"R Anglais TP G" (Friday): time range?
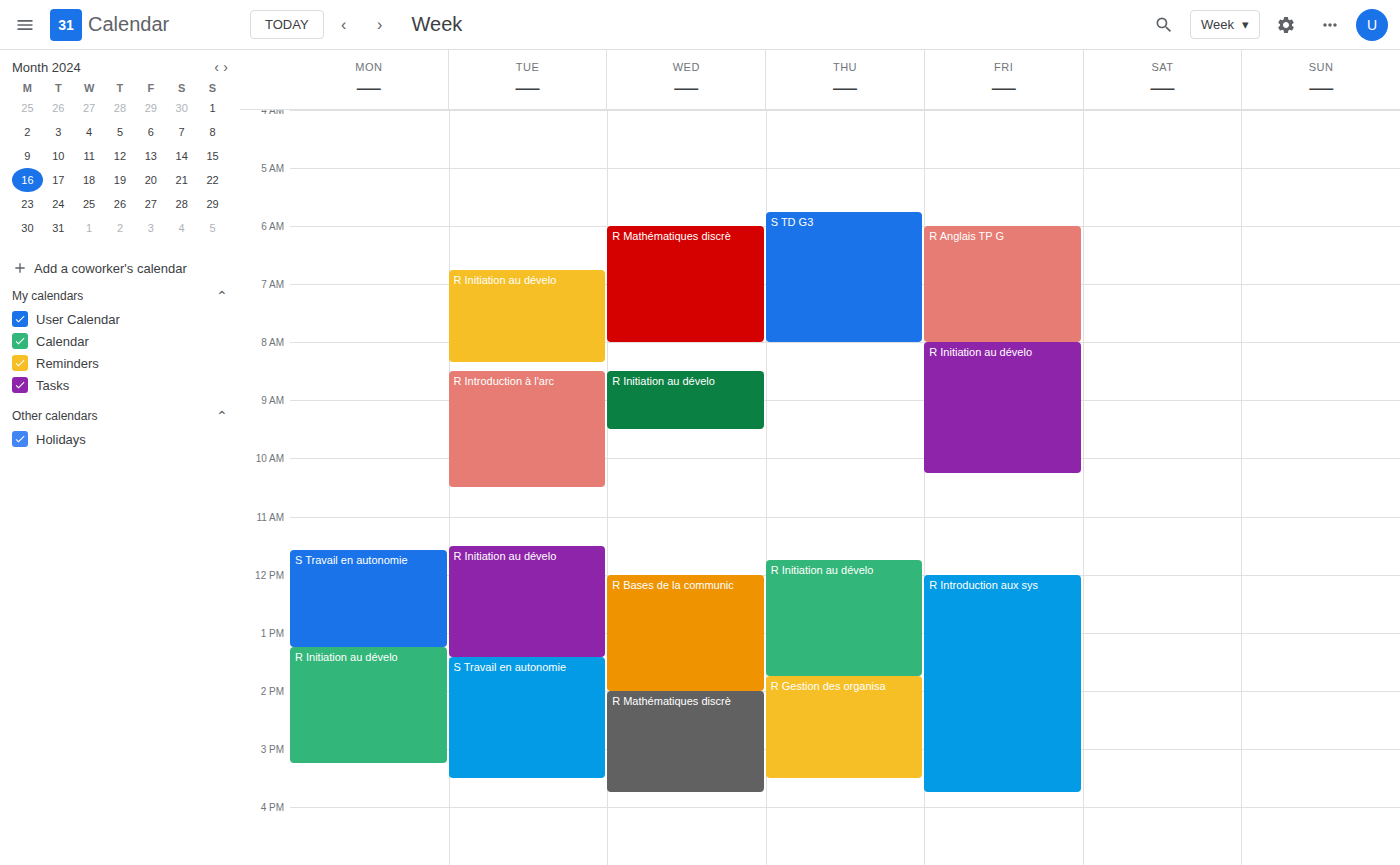
6:00 AM to 8:00 AM